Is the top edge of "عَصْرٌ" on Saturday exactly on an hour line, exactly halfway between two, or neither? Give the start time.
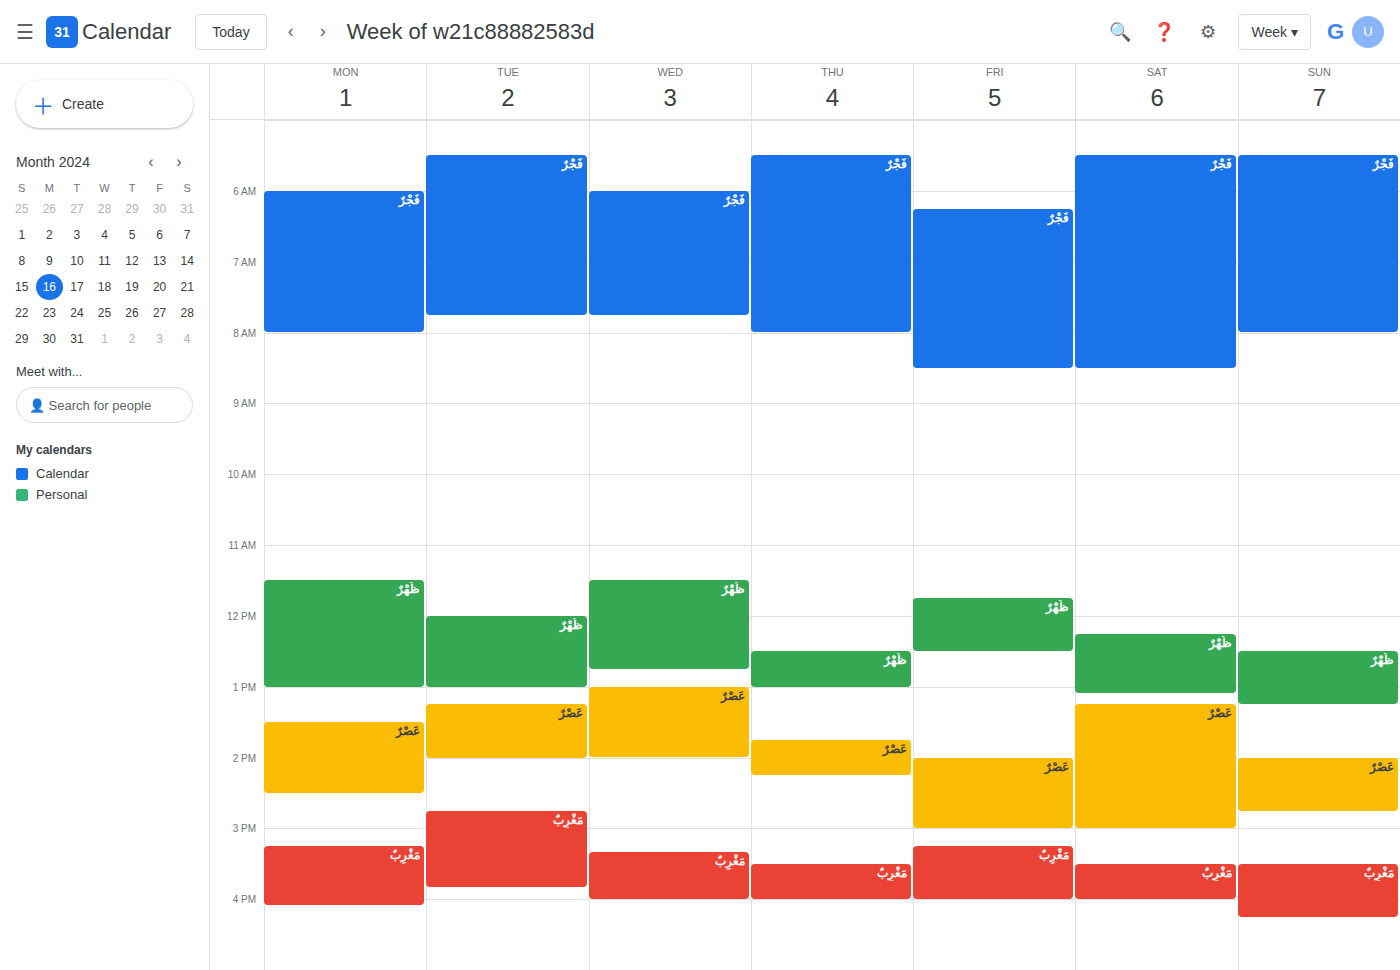
1:15 PM -- neither: a quarter of the way from the 1 PM line to the 2 PM line.